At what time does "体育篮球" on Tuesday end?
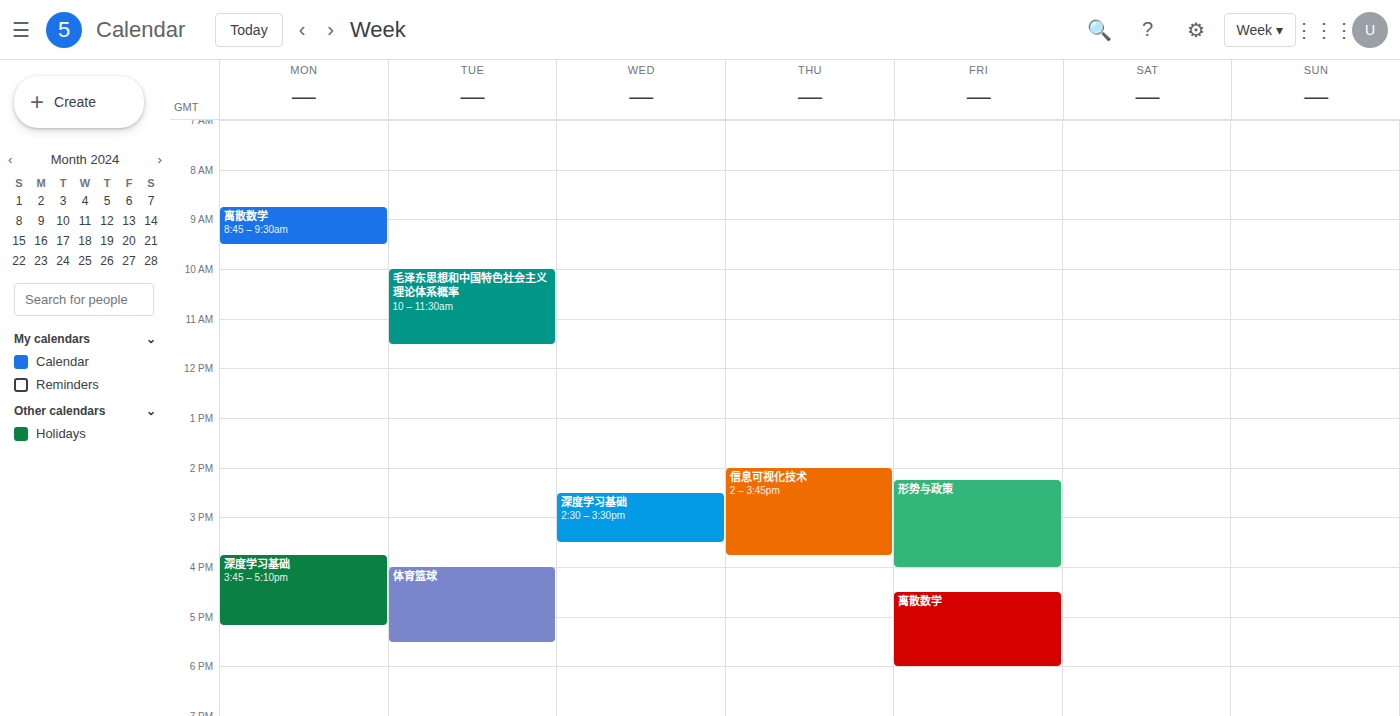
17:30